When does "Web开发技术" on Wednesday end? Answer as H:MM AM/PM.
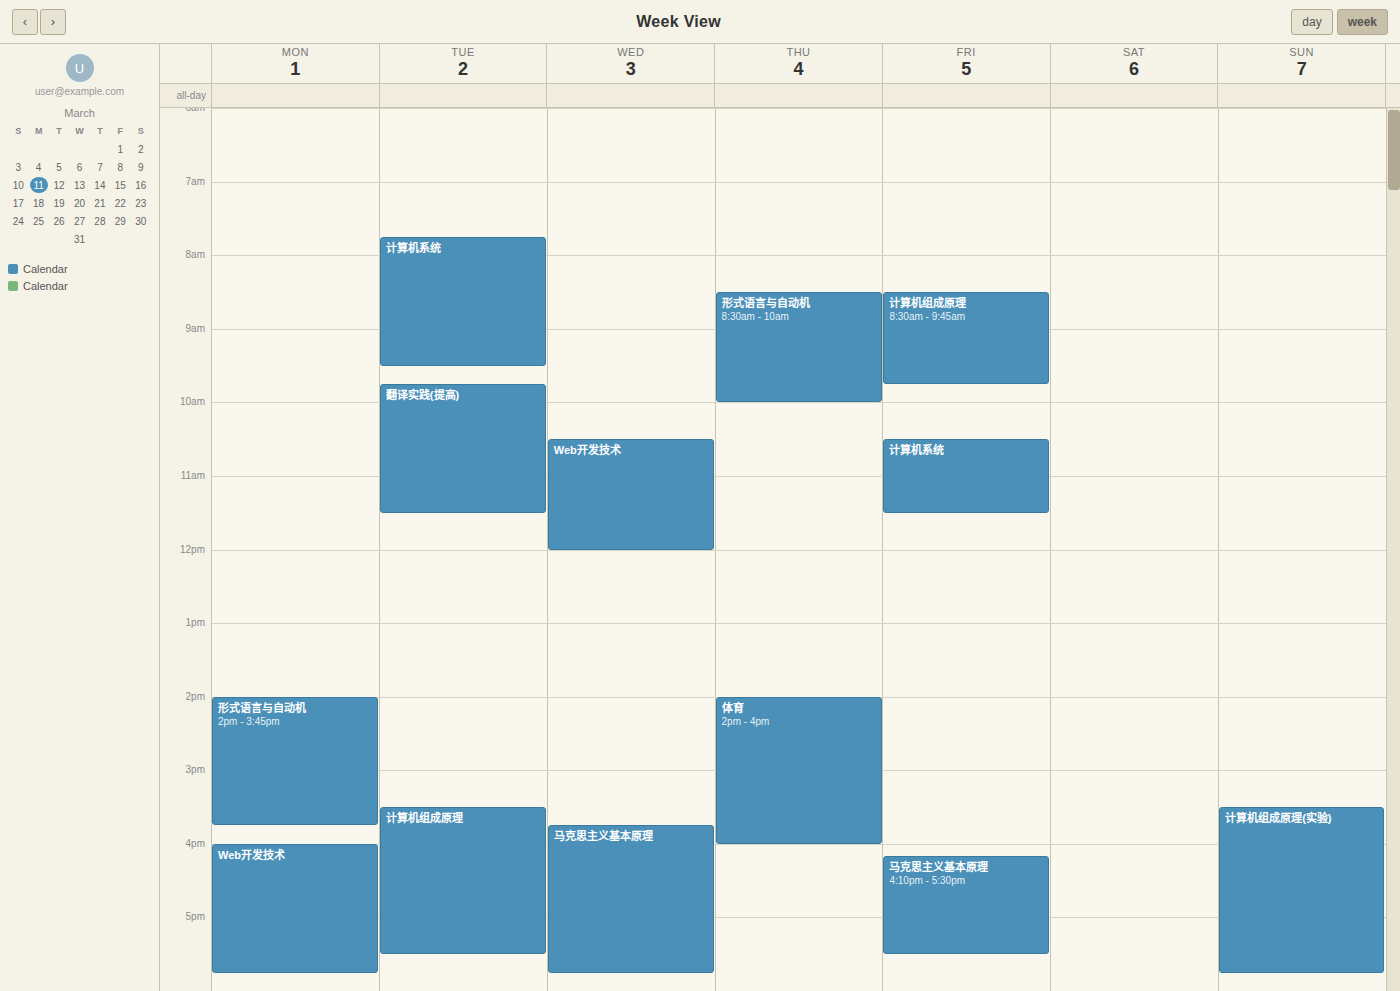
12:00 PM